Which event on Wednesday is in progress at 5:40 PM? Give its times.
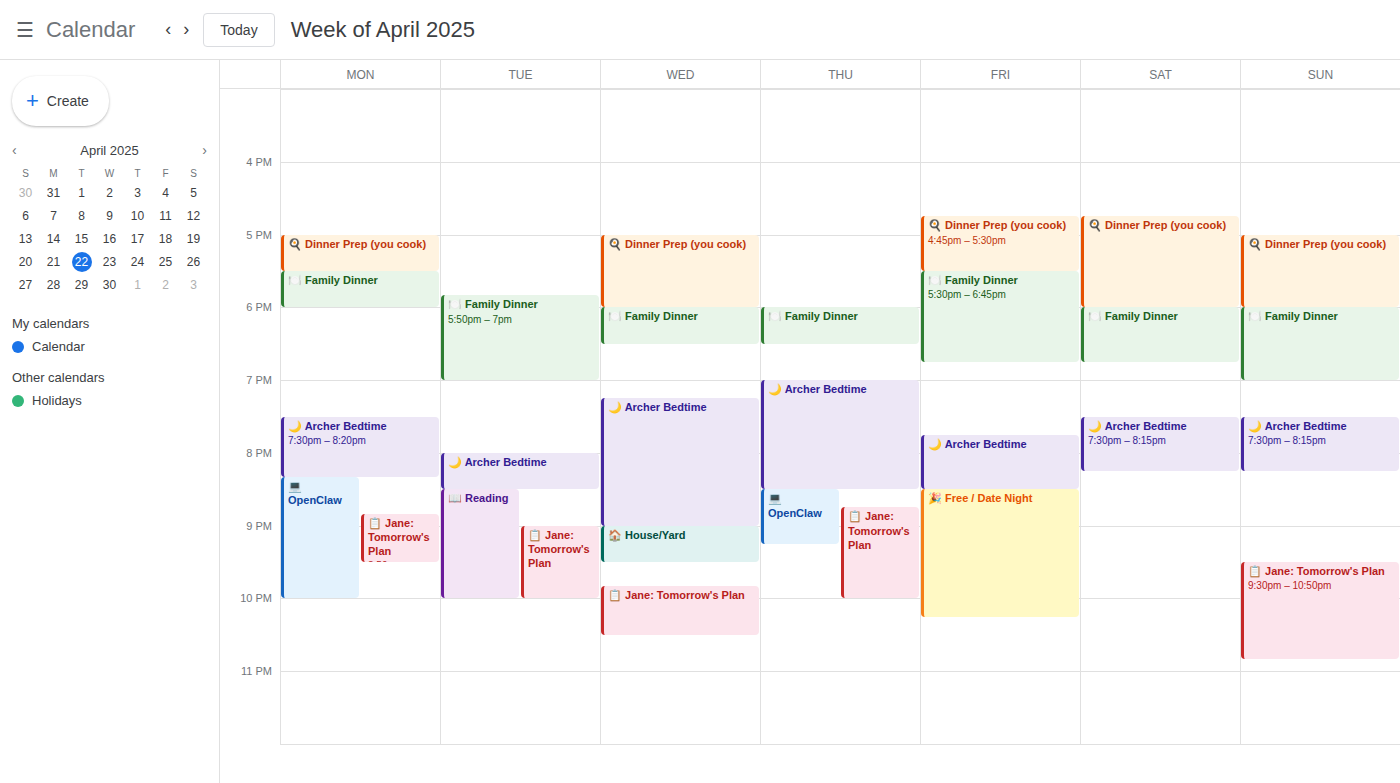
"🍳 Dinner Prep (you cook)", 5:00 PM to 6:00 PM